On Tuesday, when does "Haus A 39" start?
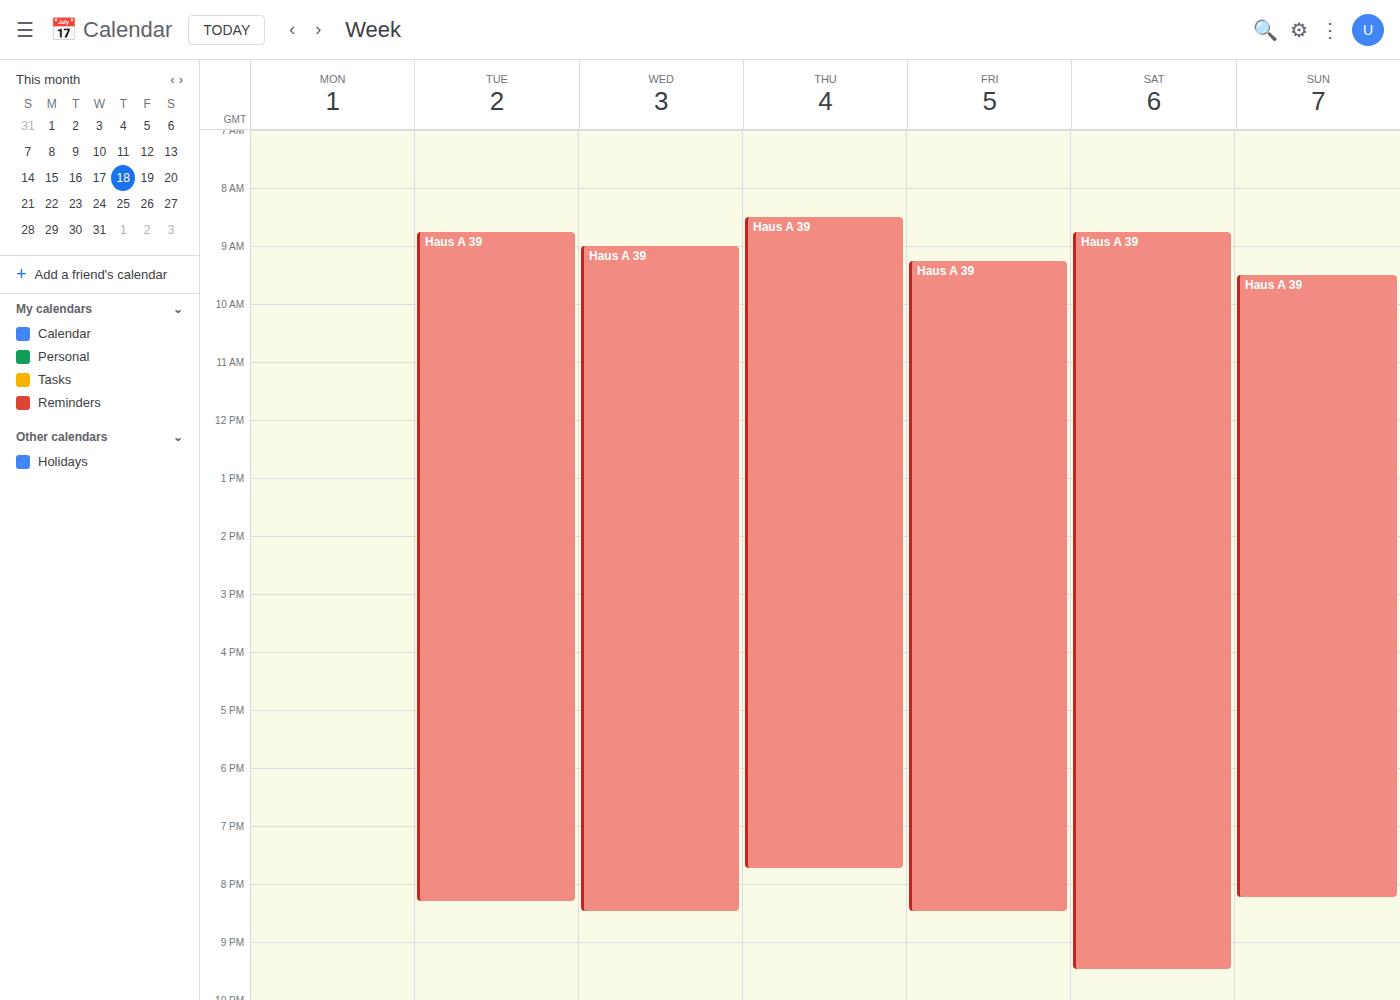
8:45 AM